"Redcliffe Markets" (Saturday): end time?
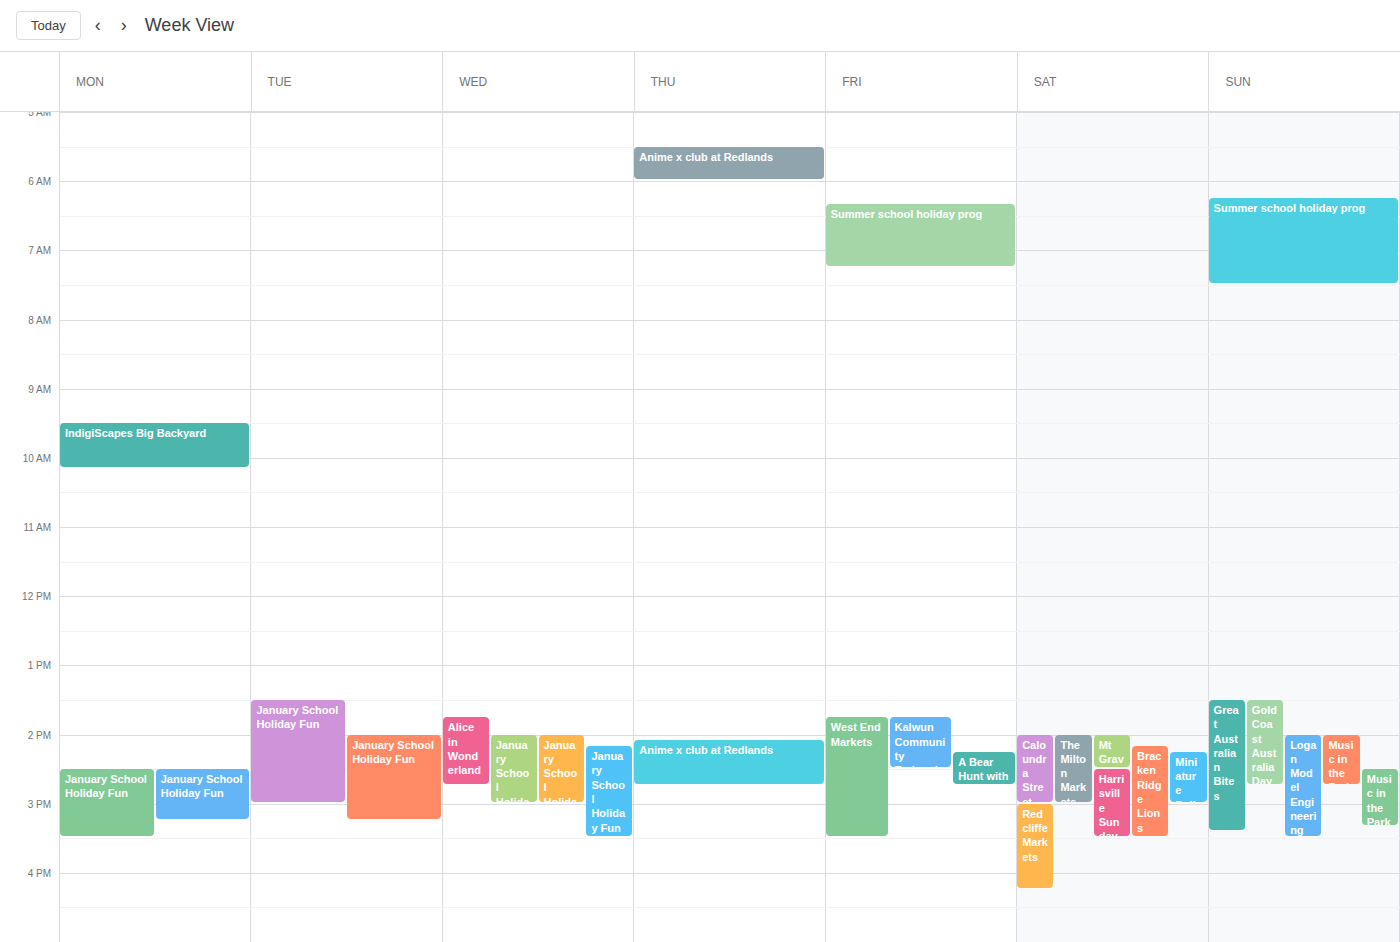
4:15 PM